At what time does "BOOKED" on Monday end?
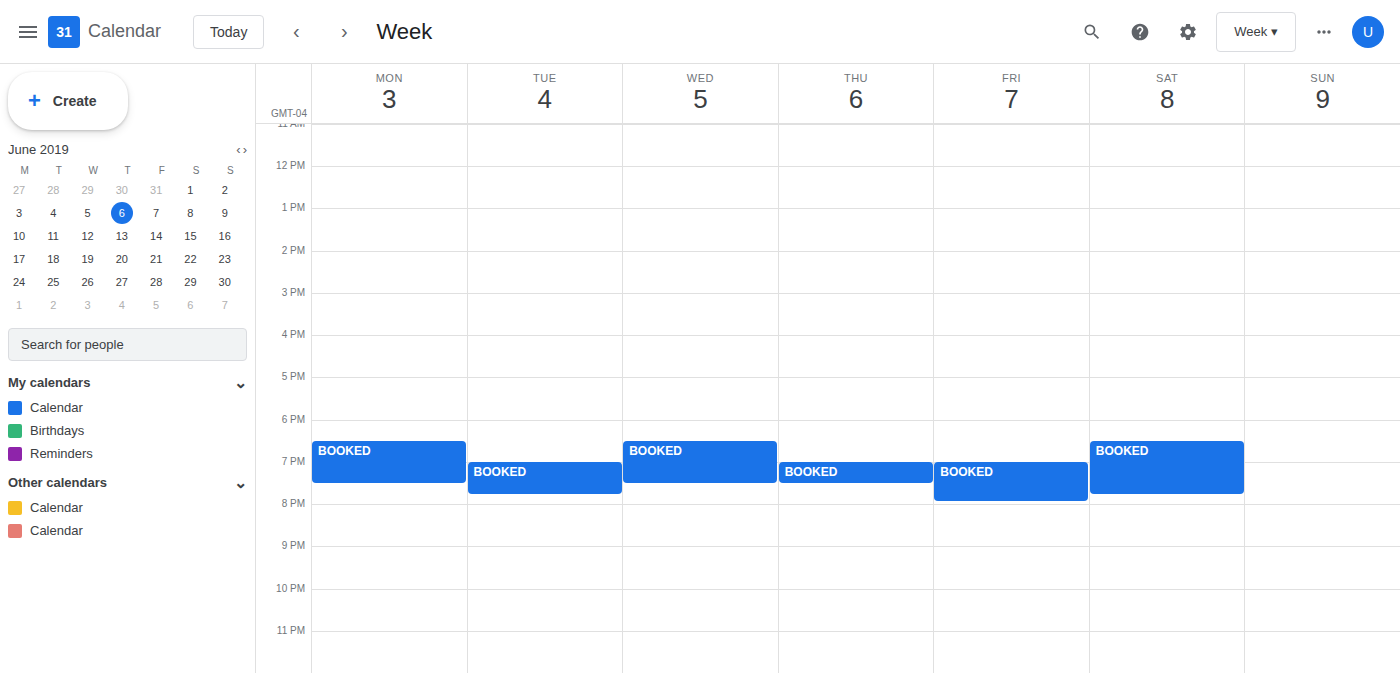
7:30 PM